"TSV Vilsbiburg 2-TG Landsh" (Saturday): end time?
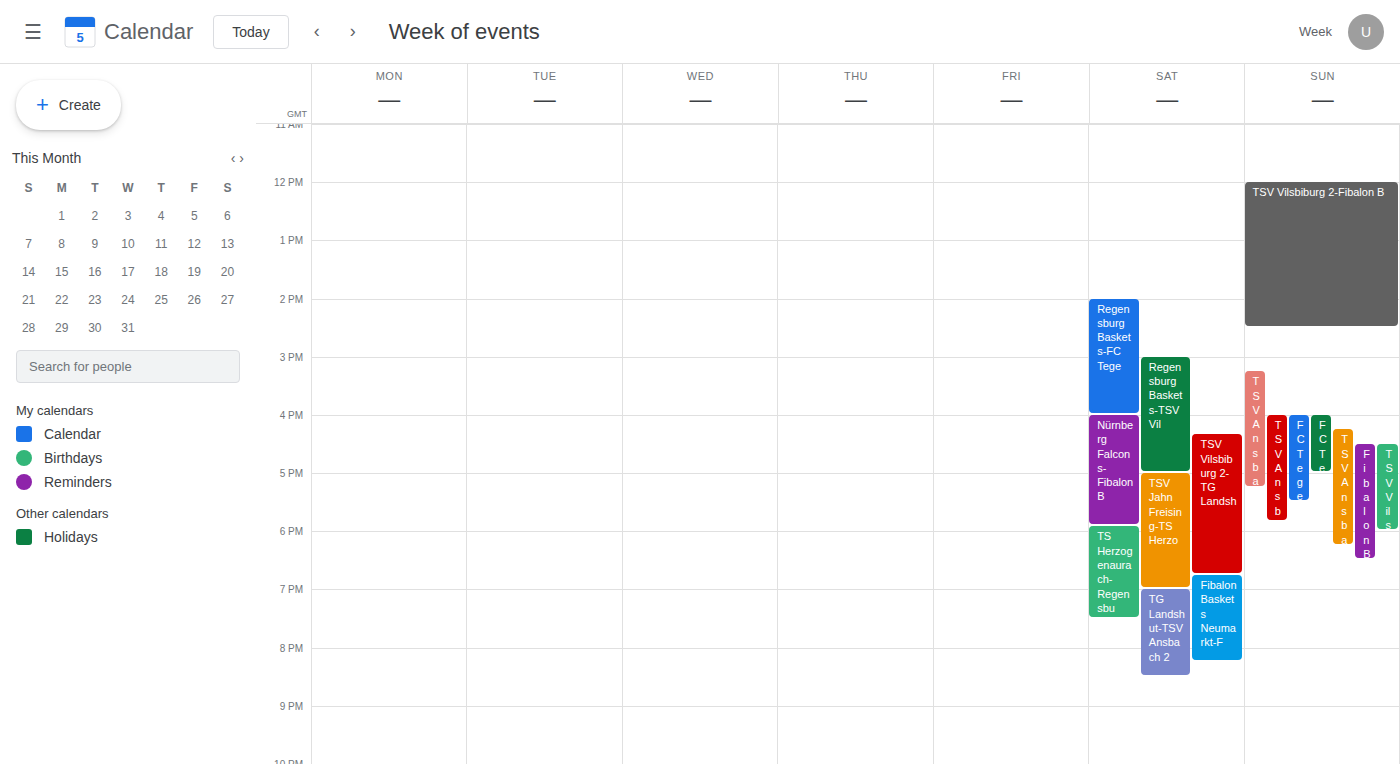
6:45 PM